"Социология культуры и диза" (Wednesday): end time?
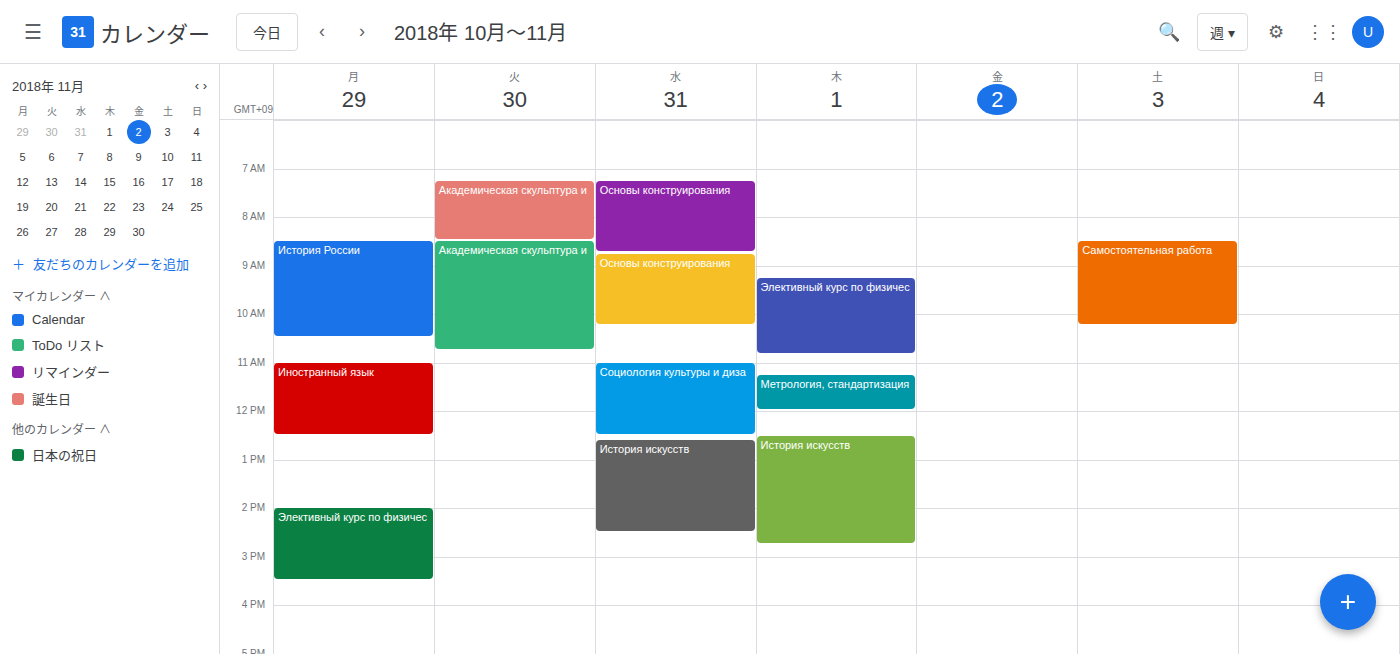
12:30 PM